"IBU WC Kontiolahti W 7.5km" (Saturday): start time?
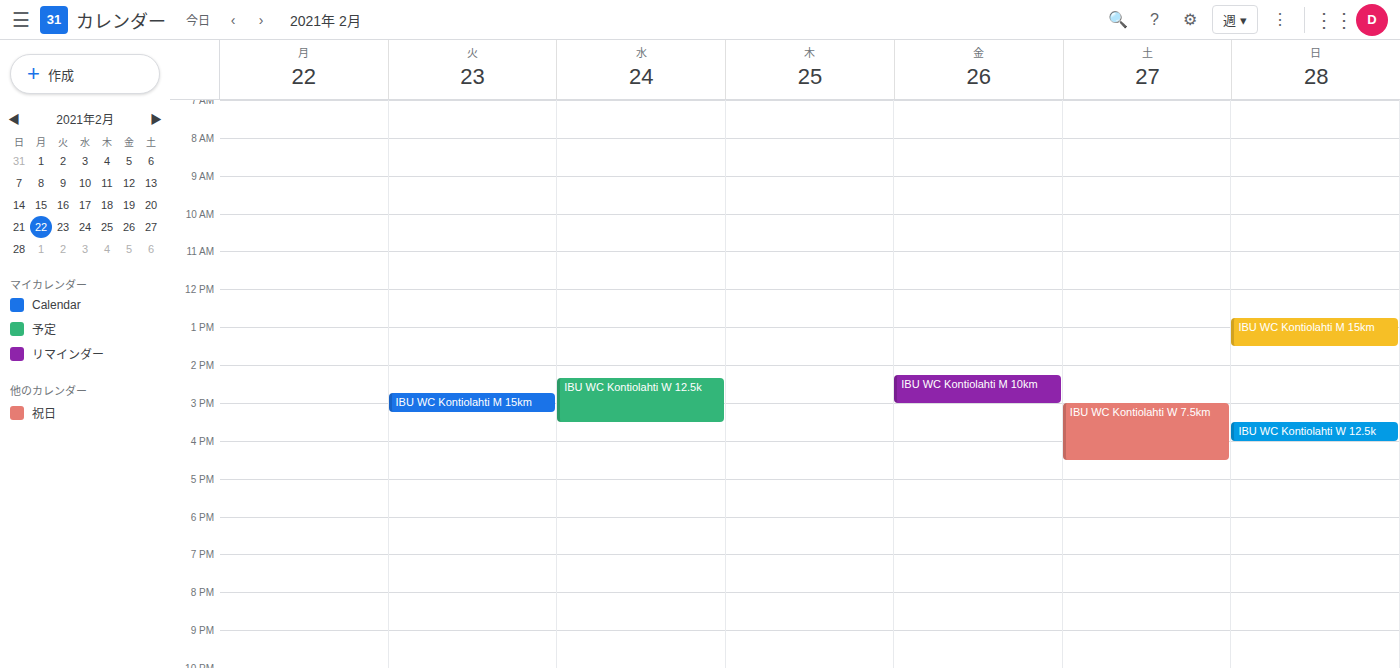
3:00 PM